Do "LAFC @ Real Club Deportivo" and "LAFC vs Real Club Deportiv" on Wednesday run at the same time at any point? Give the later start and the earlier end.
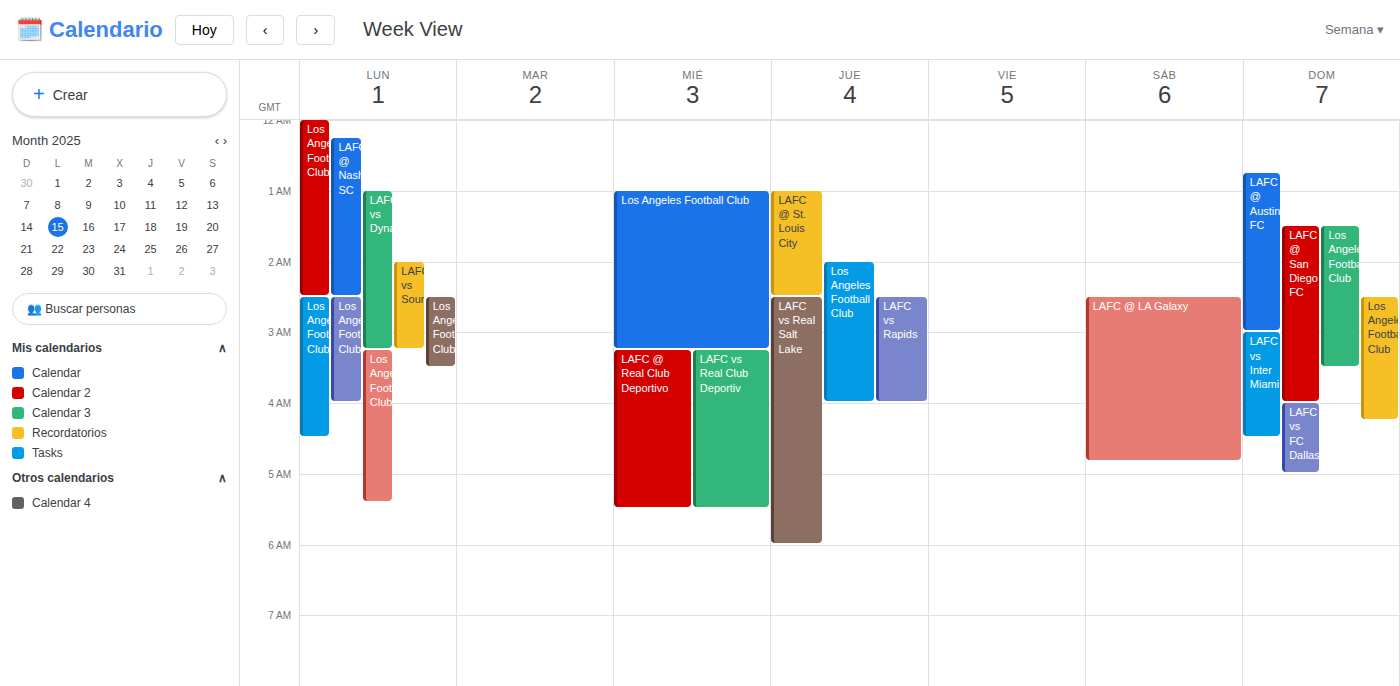
"LAFC @ Real Club Deportivo" runs 3:15 AM to 5:30 AM, inside "LAFC vs Real Club Deportiv" -- they overlap.